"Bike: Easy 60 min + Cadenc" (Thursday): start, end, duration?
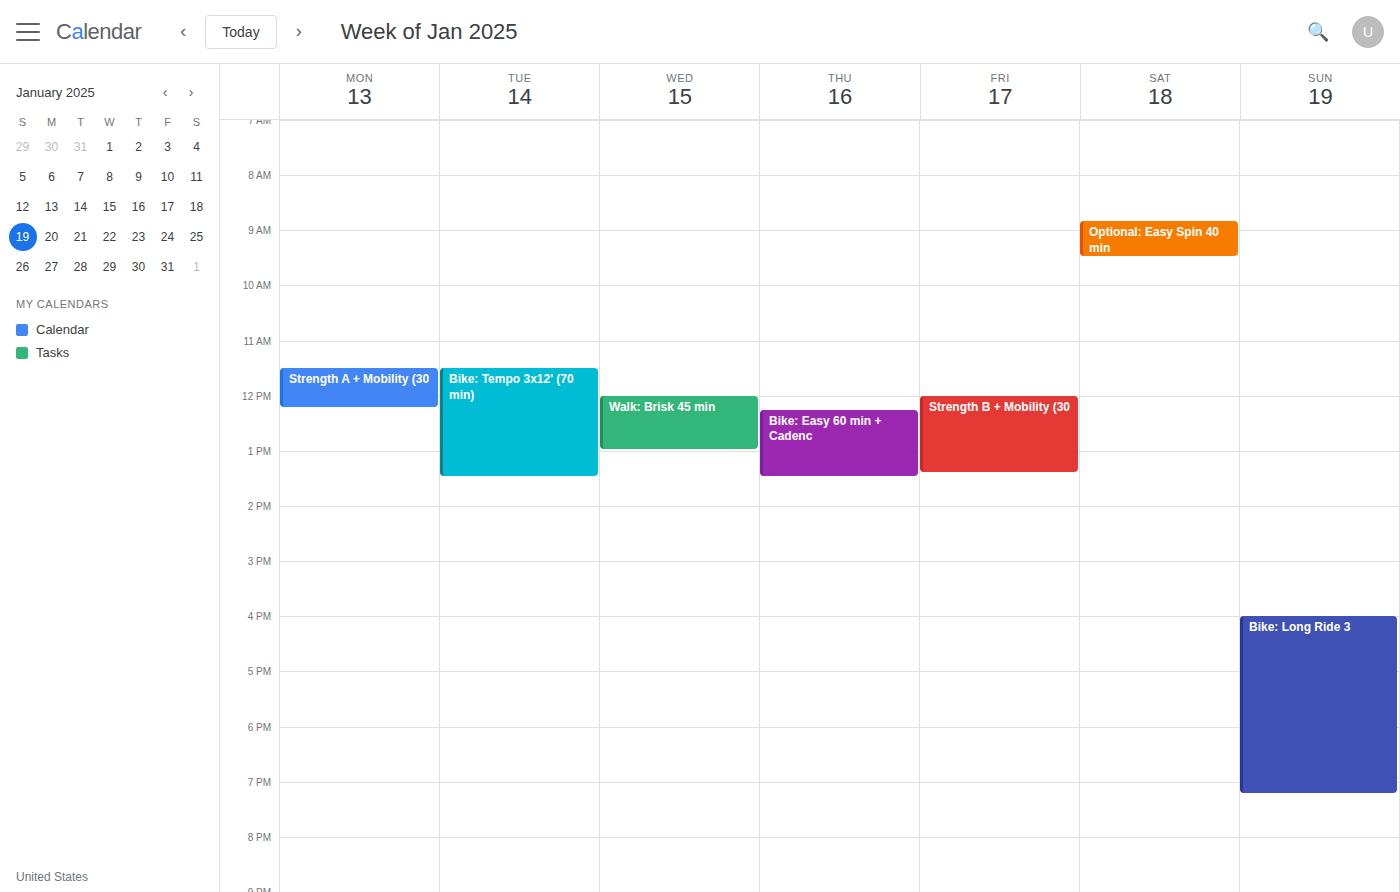
12:15 PM to 1:30 PM, 1 hour 15 minutes